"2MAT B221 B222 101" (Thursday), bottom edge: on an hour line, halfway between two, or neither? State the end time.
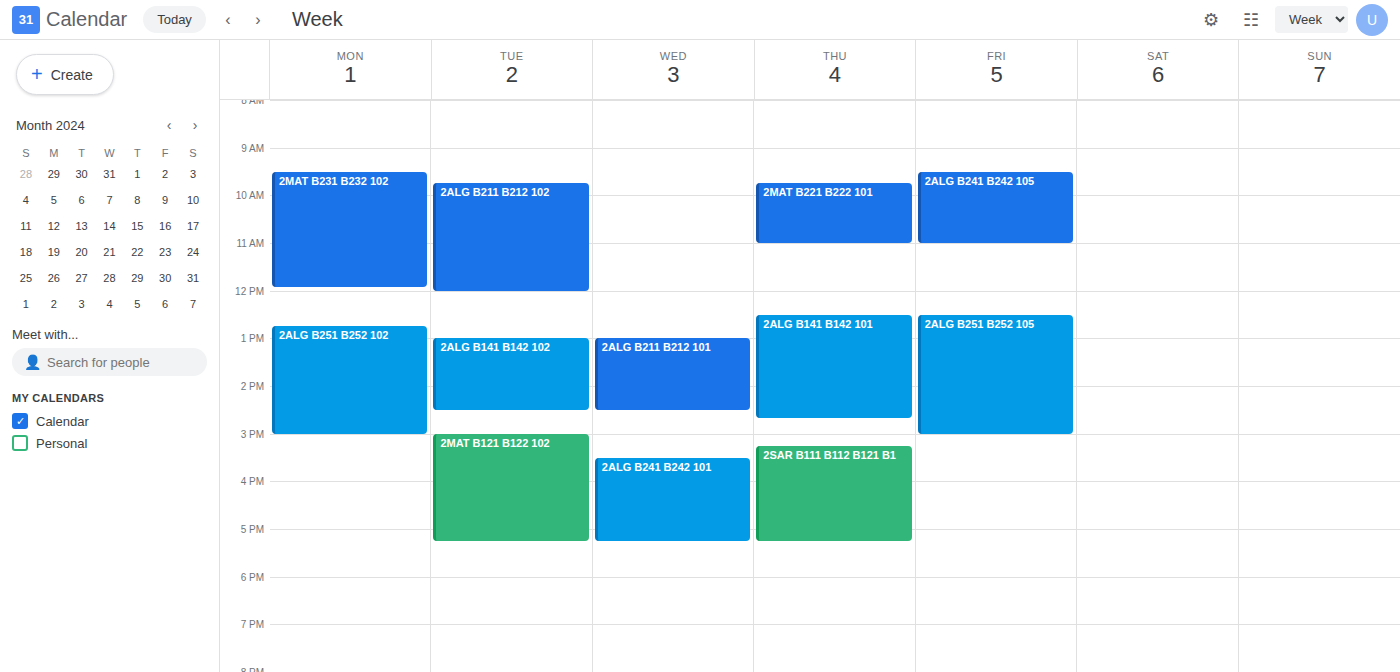
11:00 -- exactly on the 11:00 line.